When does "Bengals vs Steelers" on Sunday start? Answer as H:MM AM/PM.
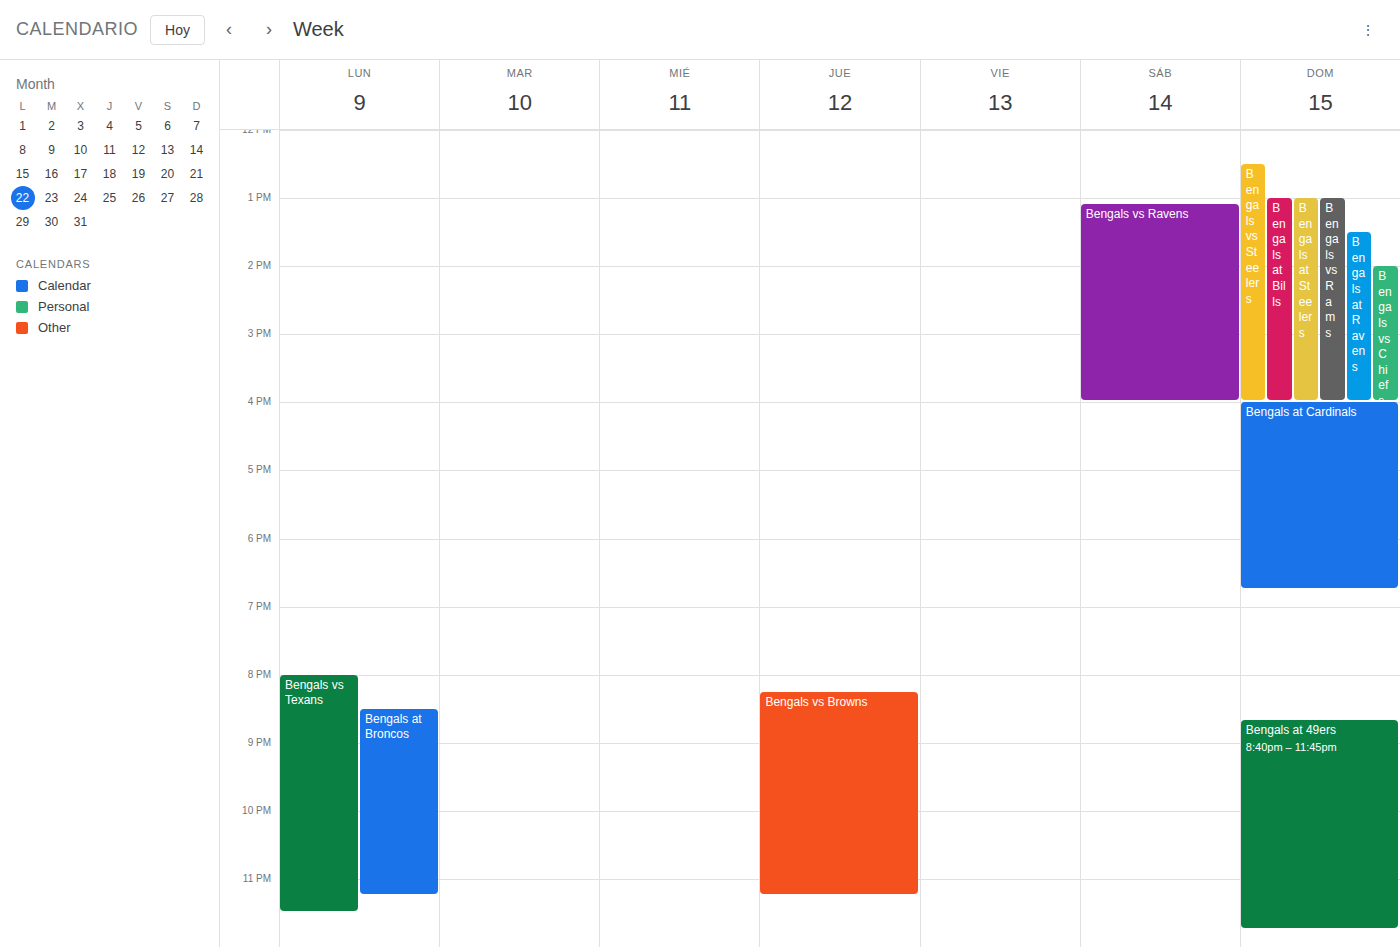
12:30 PM